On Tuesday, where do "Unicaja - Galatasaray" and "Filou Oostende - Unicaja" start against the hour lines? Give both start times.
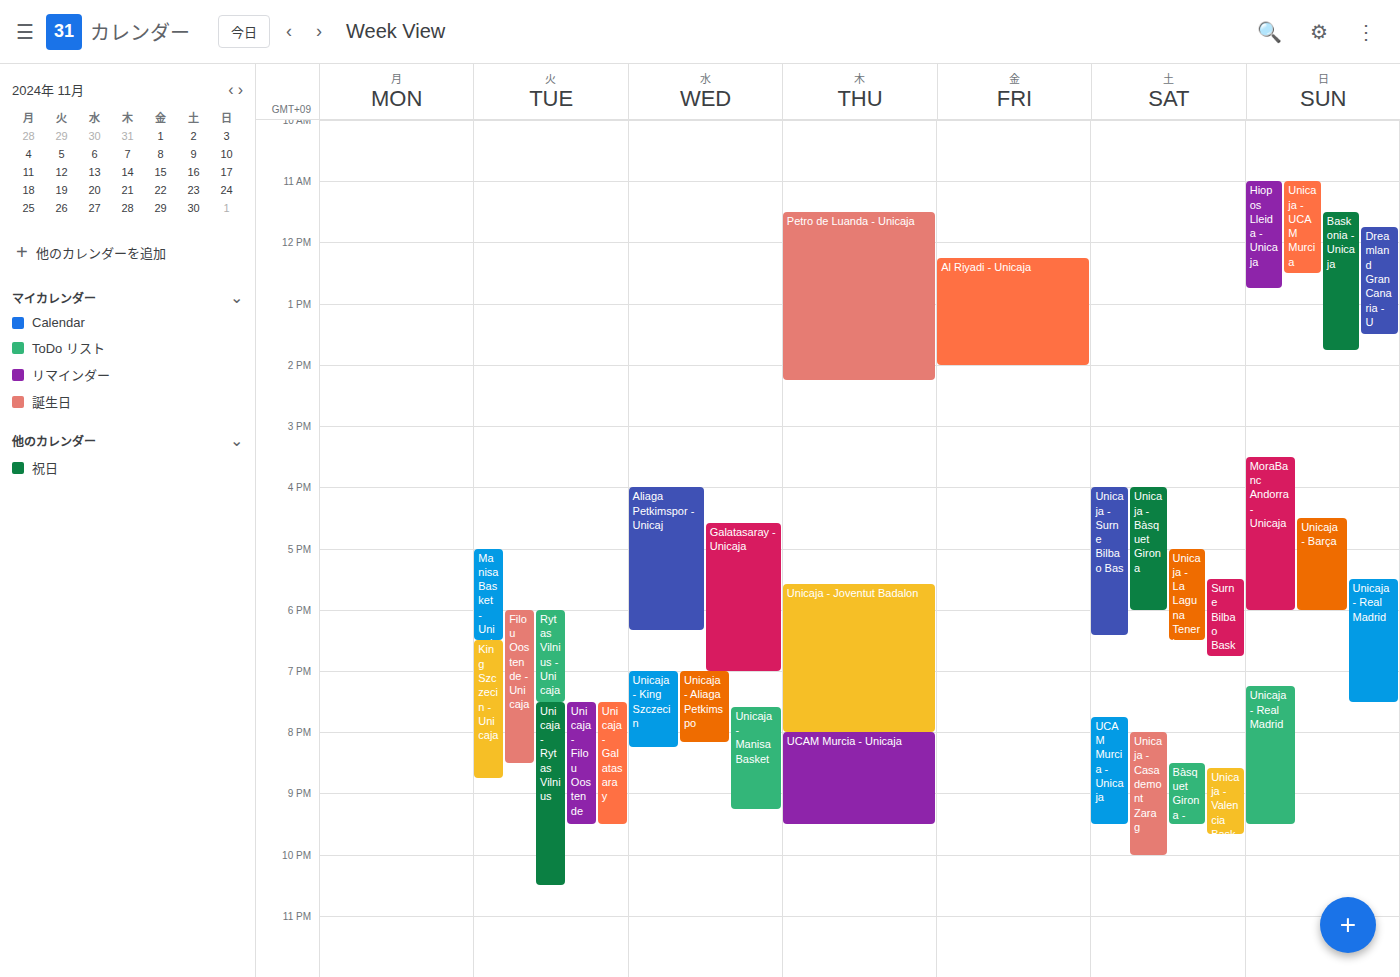
"Unicaja - Galatasaray": 7:30 PM, halfway between the 7 PM and 8 PM lines. "Filou Oostende - Unicaja": 6:00 PM, exactly on the 6 PM line.